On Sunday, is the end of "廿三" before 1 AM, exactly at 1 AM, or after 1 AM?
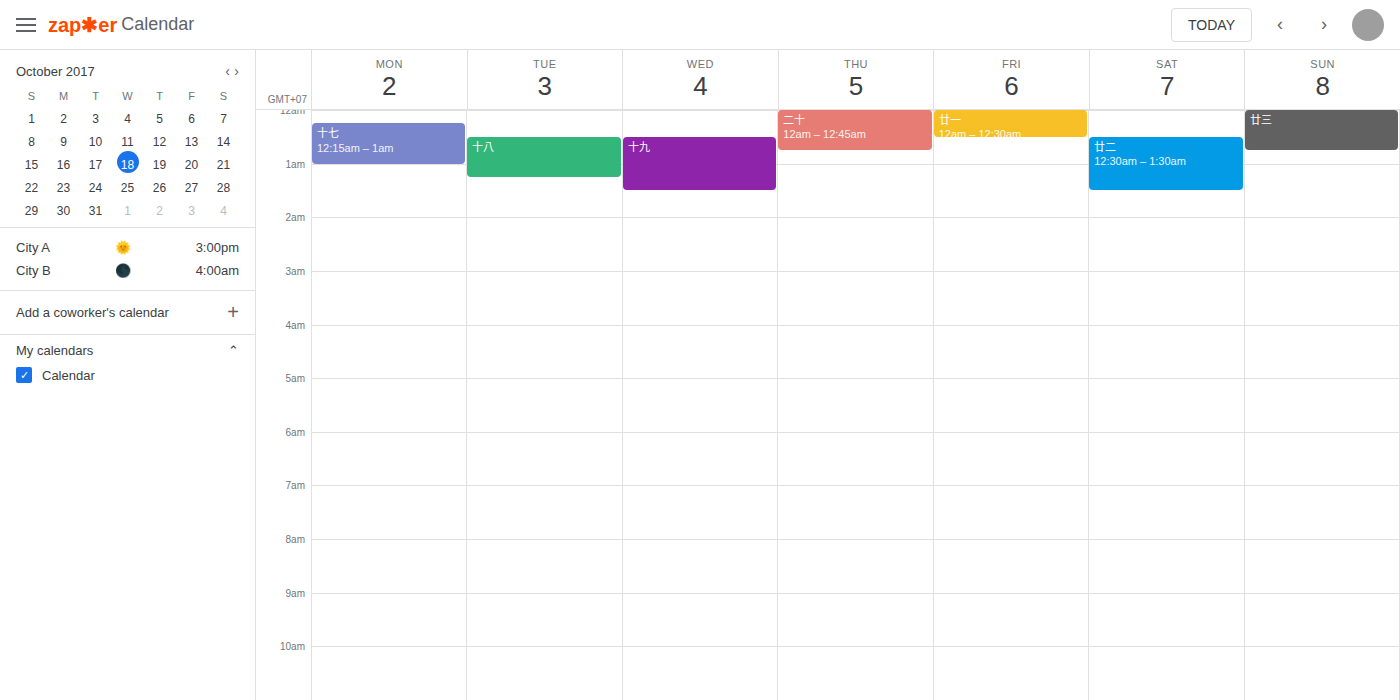
12:45 AM -- before 1 AM, 15 minutes above the 1 AM line.